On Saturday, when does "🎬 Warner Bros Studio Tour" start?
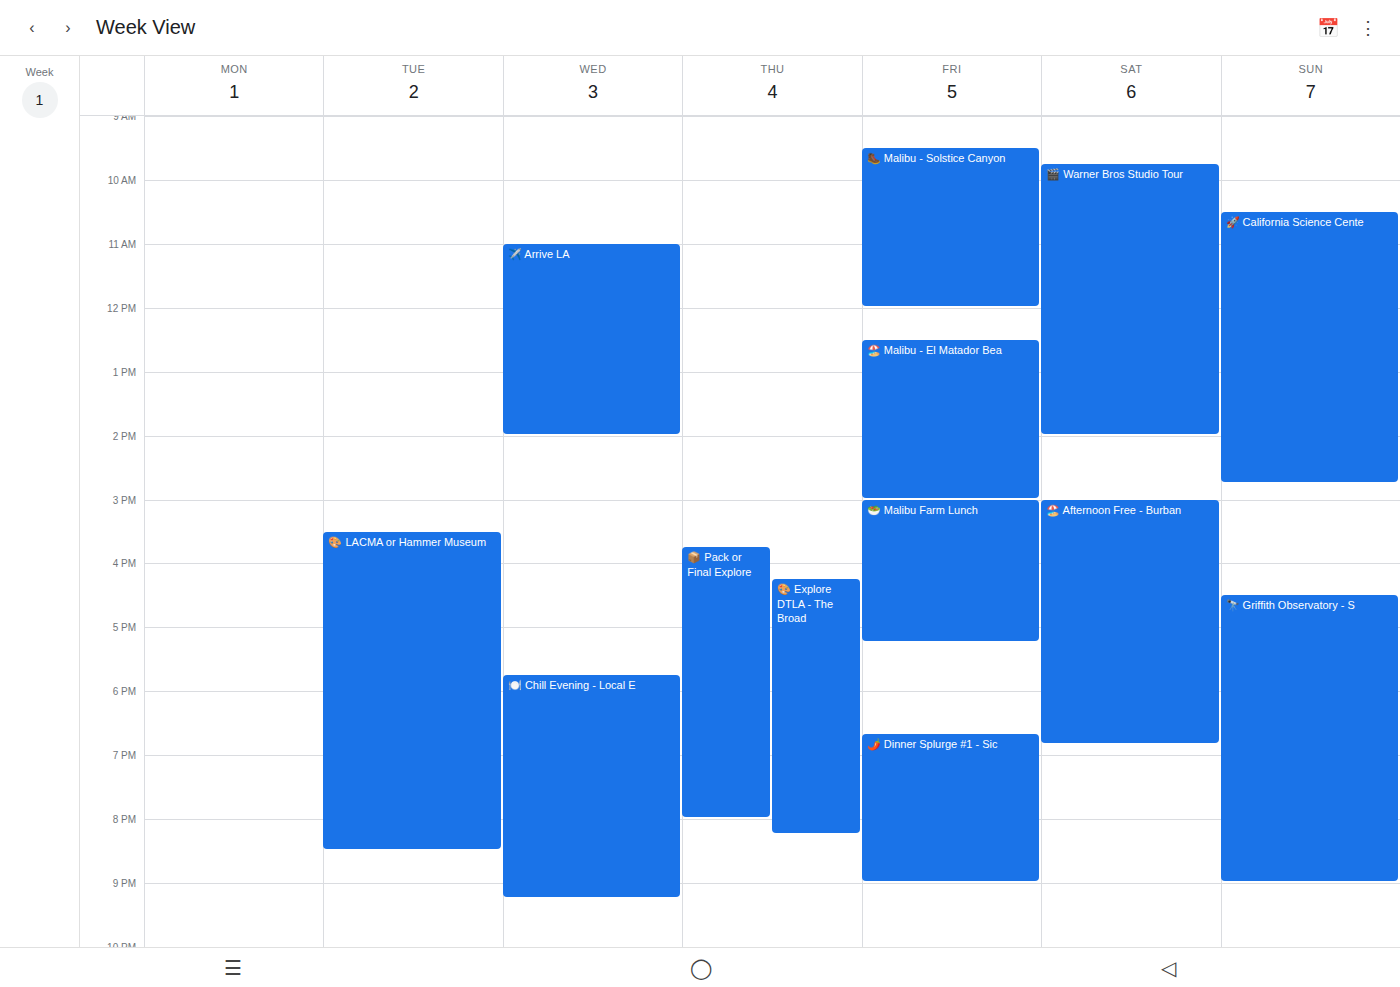
9:45 AM